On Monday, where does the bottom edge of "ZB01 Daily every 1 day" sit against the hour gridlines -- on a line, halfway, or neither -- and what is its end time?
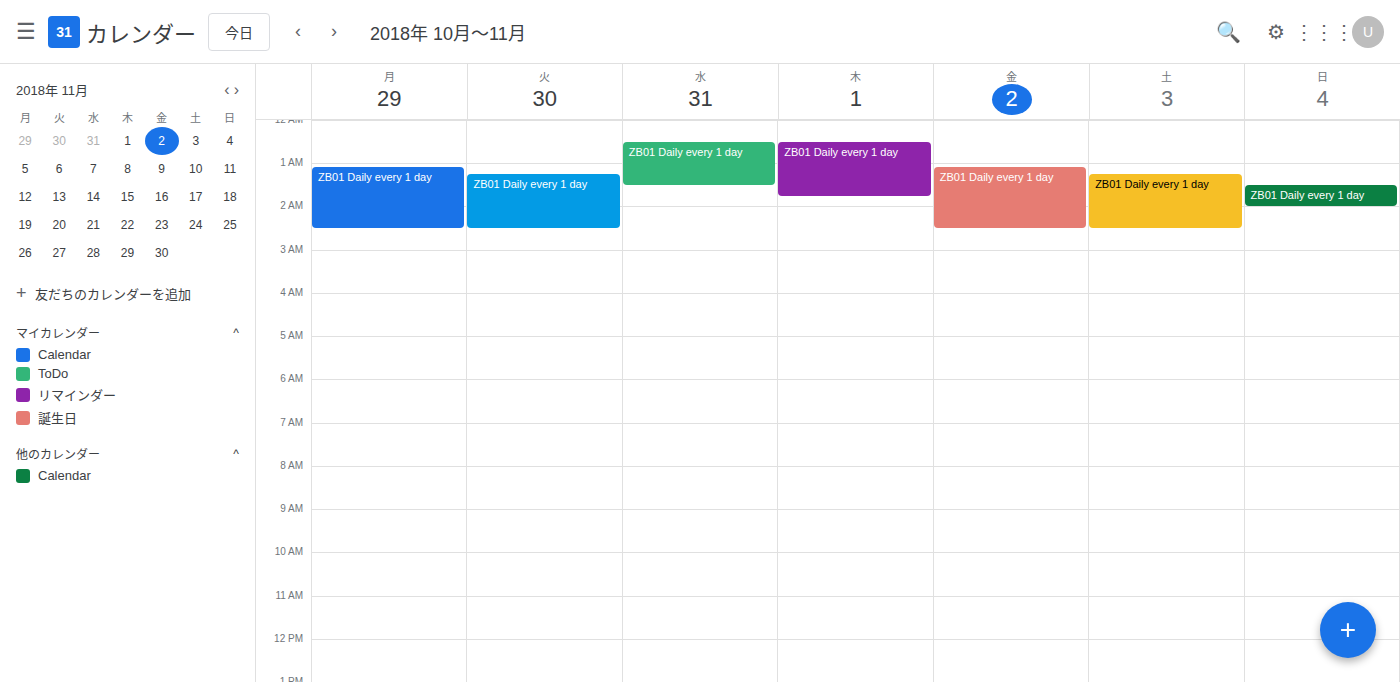
02:30 -- halfway between the 02:00 and 03:00 lines.